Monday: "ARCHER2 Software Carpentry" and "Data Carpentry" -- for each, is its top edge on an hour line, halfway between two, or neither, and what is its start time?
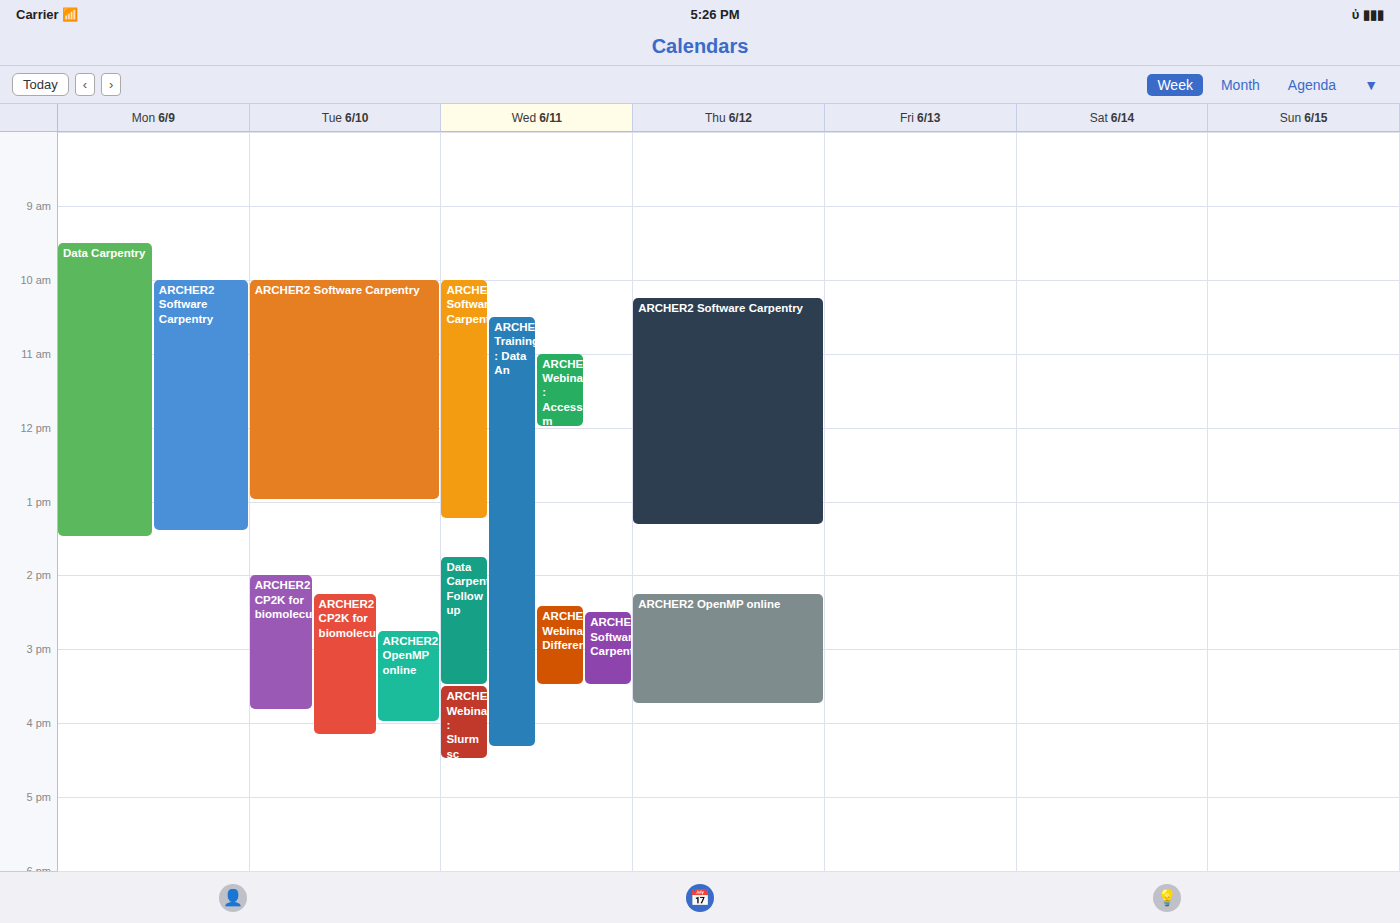
"ARCHER2 Software Carpentry": 10:00 AM, exactly on the 10 AM line. "Data Carpentry": 9:30 AM, halfway between the 9 AM and 10 AM lines.